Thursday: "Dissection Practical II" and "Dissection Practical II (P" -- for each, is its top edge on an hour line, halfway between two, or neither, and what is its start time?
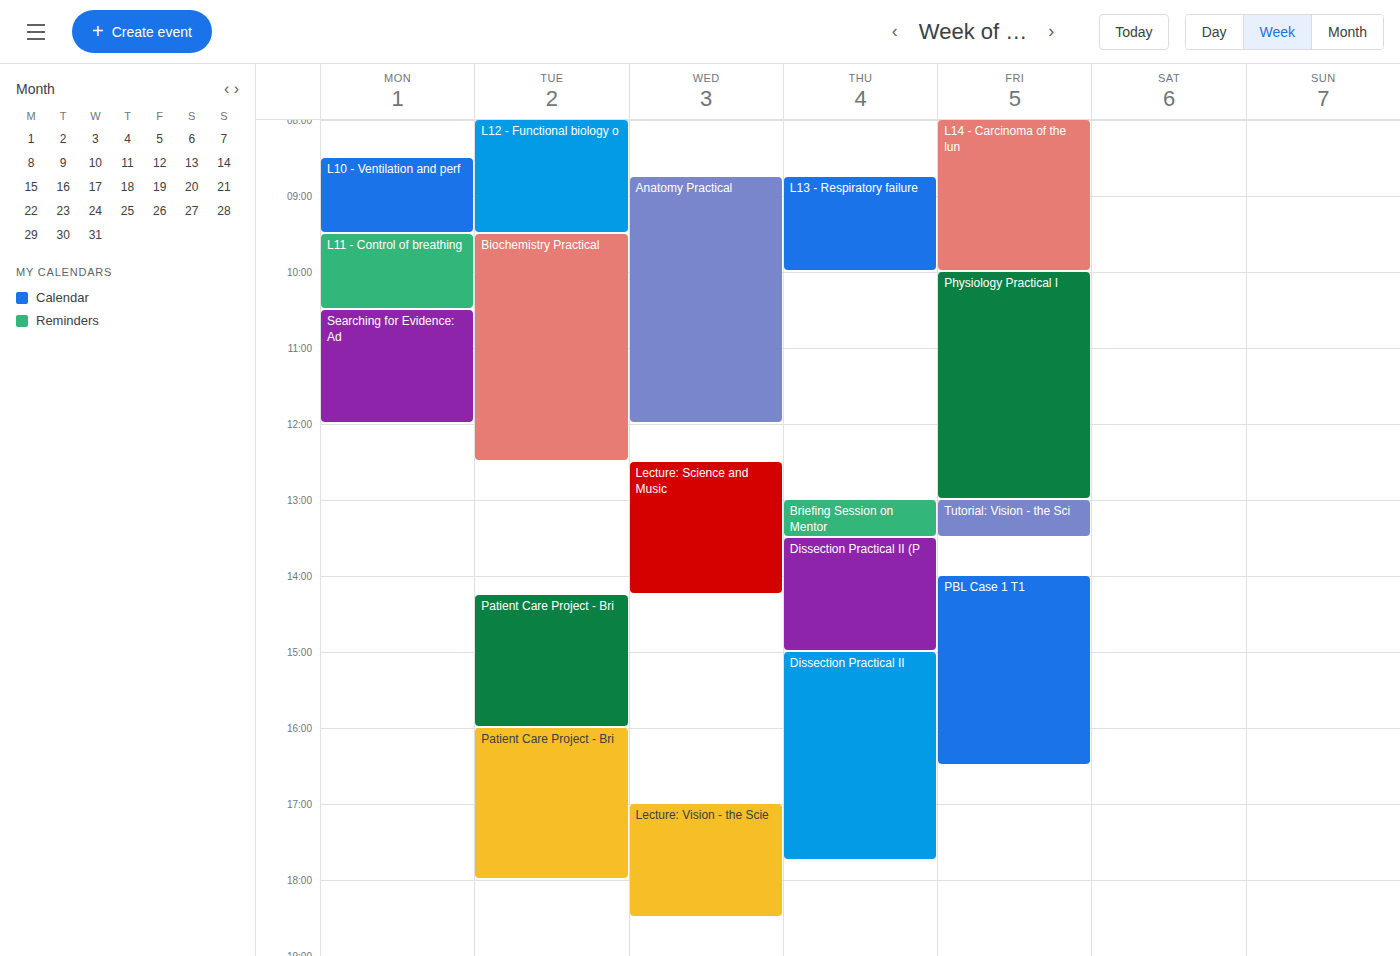
"Dissection Practical II": 3:00 PM, exactly on the 3 PM line. "Dissection Practical II (P": 1:30 PM, halfway between the 1 PM and 2 PM lines.